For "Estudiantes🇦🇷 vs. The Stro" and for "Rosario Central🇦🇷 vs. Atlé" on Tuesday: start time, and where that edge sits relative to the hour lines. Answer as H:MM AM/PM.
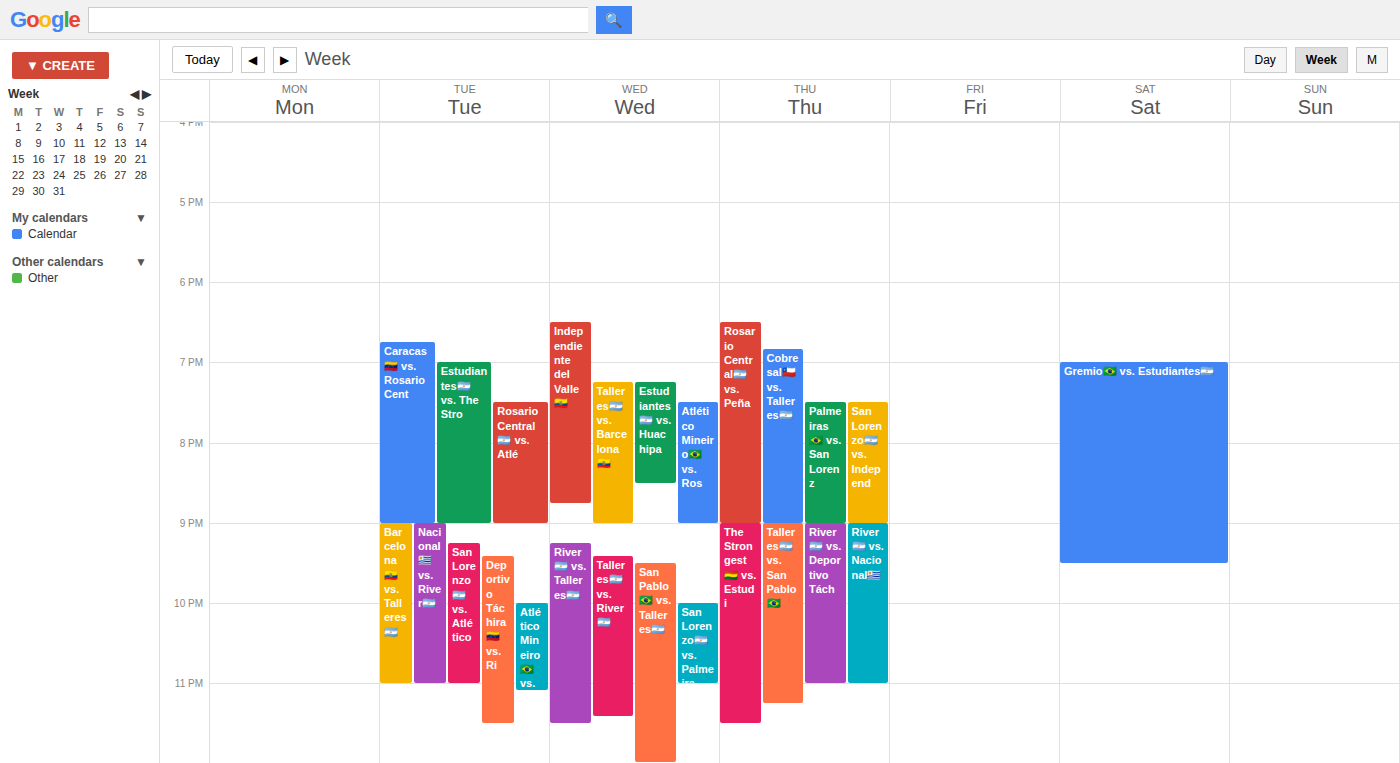
"Estudiantes🇦🇷 vs. The Stro": 7:00 PM, exactly on the 7 PM line. "Rosario Central🇦🇷 vs. Atlé": 7:30 PM, halfway between the 7 PM and 8 PM lines.